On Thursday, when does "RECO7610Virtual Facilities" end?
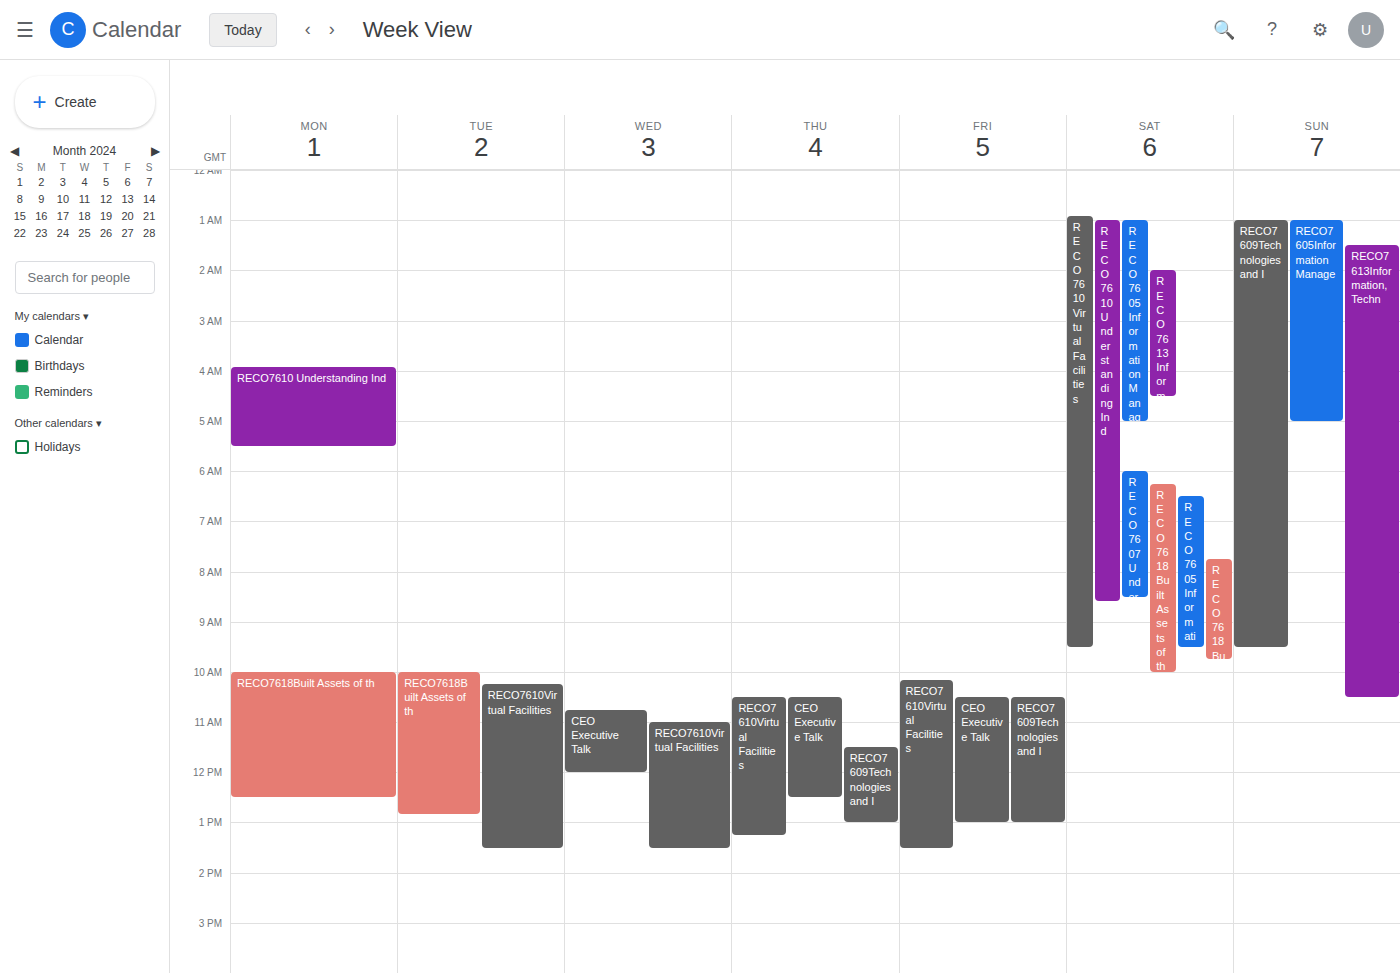
1:15 PM